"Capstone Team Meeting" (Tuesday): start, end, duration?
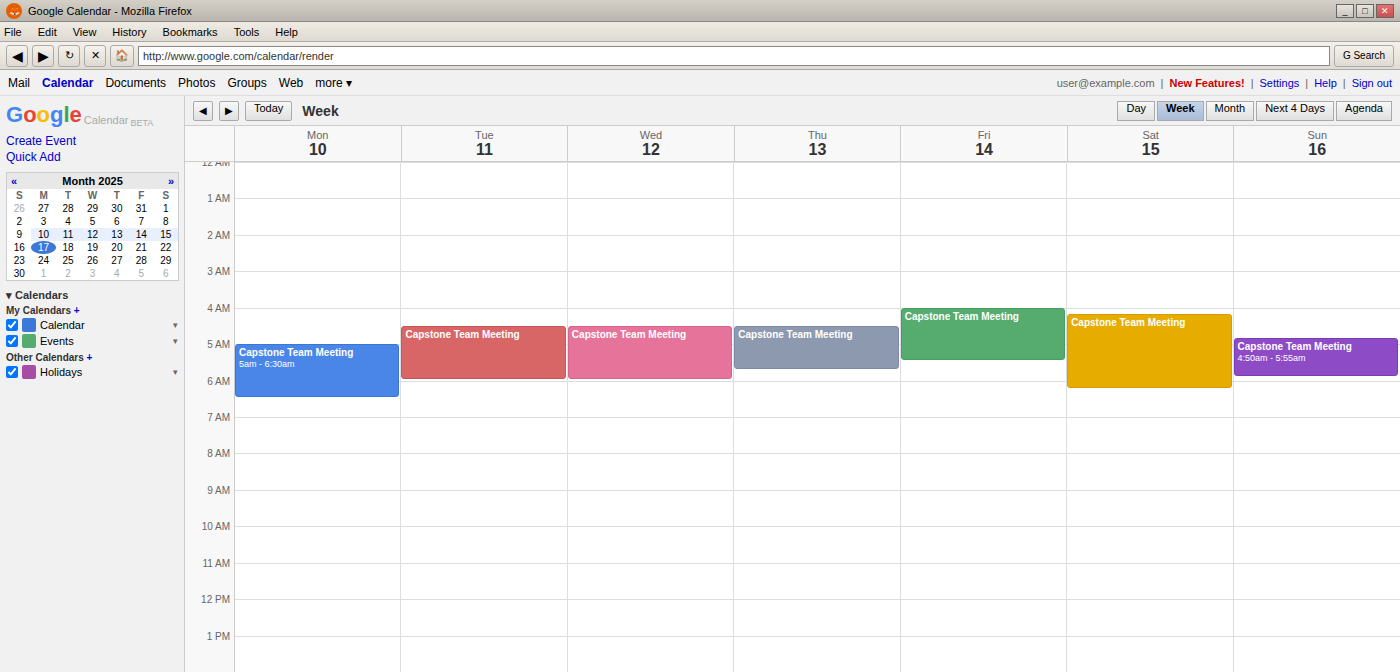
4:30 AM to 6:00 AM, 1 hour 30 minutes